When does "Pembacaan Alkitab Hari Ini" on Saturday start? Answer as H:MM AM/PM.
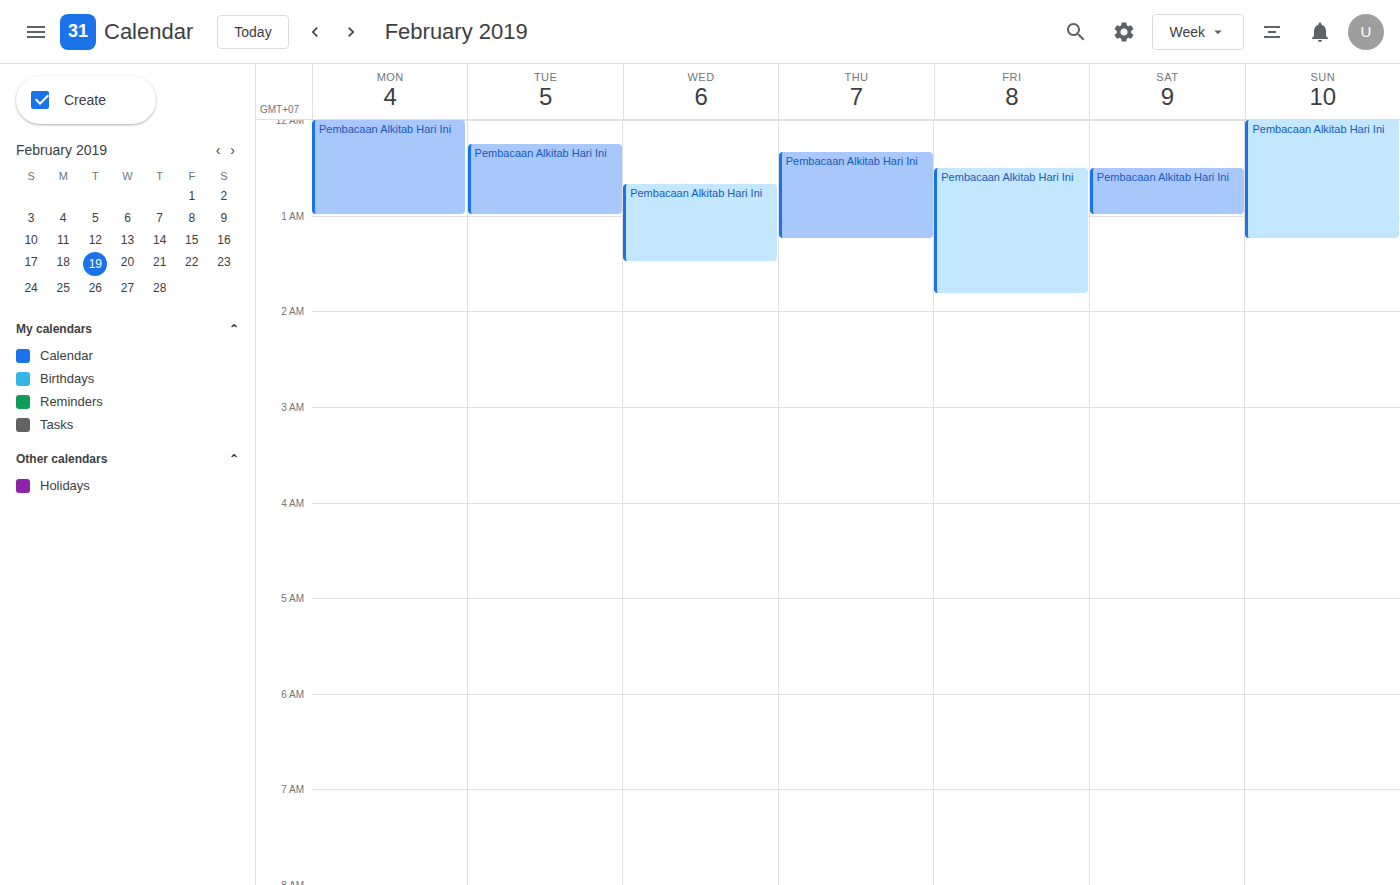
12:30 AM